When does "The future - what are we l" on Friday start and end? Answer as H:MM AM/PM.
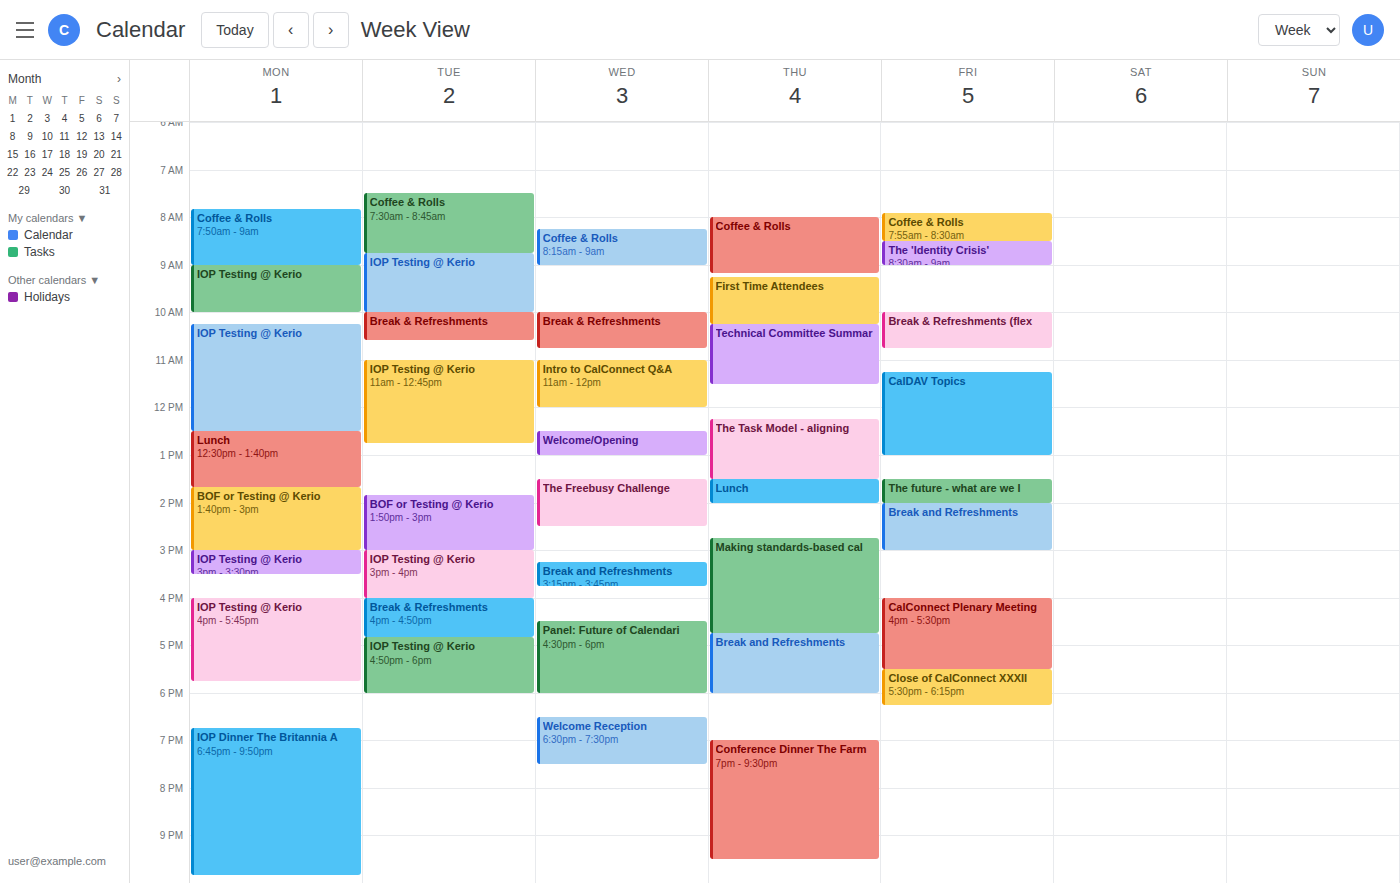
1:30 PM to 2:00 PM